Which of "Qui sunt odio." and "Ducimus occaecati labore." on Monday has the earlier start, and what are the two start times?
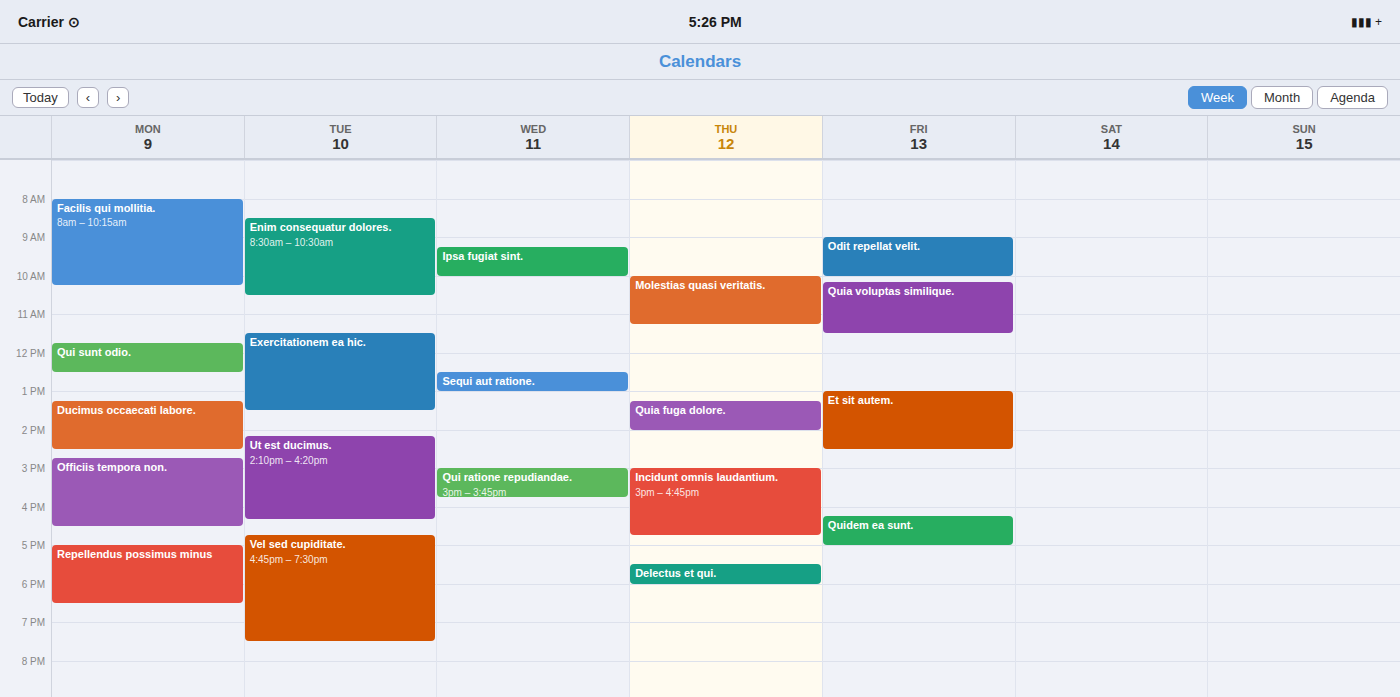
"Qui sunt odio." 11:45; "Ducimus occaecati labore." 13:15.